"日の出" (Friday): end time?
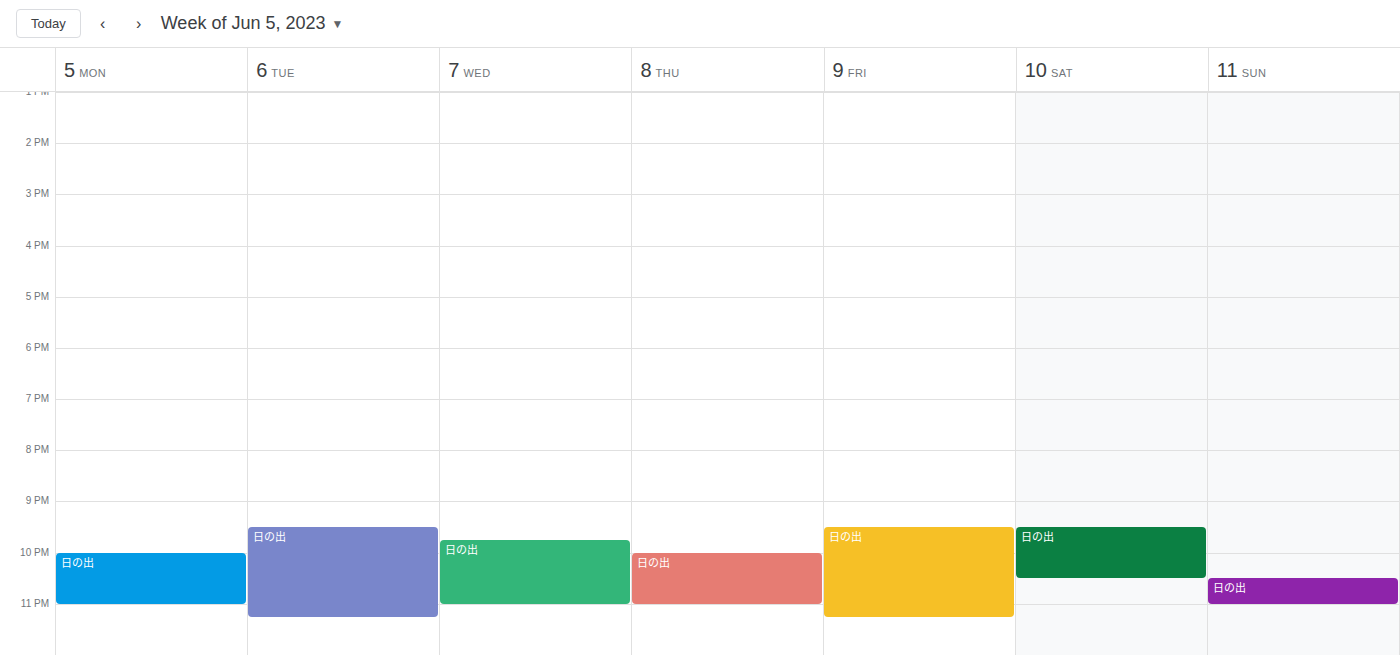
11:15 PM